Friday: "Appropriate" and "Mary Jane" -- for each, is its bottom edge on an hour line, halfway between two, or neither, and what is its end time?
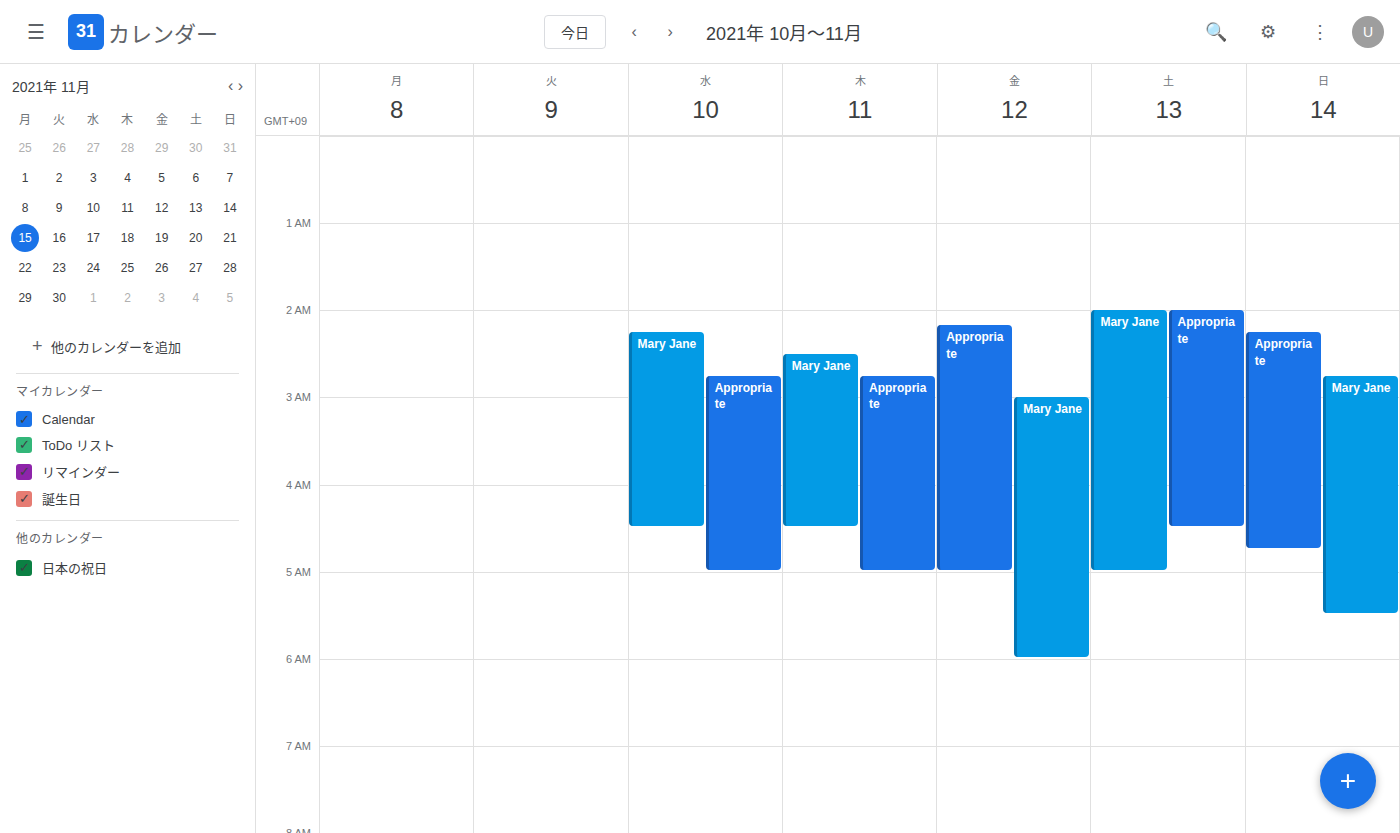
"Appropriate": 5:00 AM, exactly on the 5 AM line. "Mary Jane": 6:00 AM, exactly on the 6 AM line.